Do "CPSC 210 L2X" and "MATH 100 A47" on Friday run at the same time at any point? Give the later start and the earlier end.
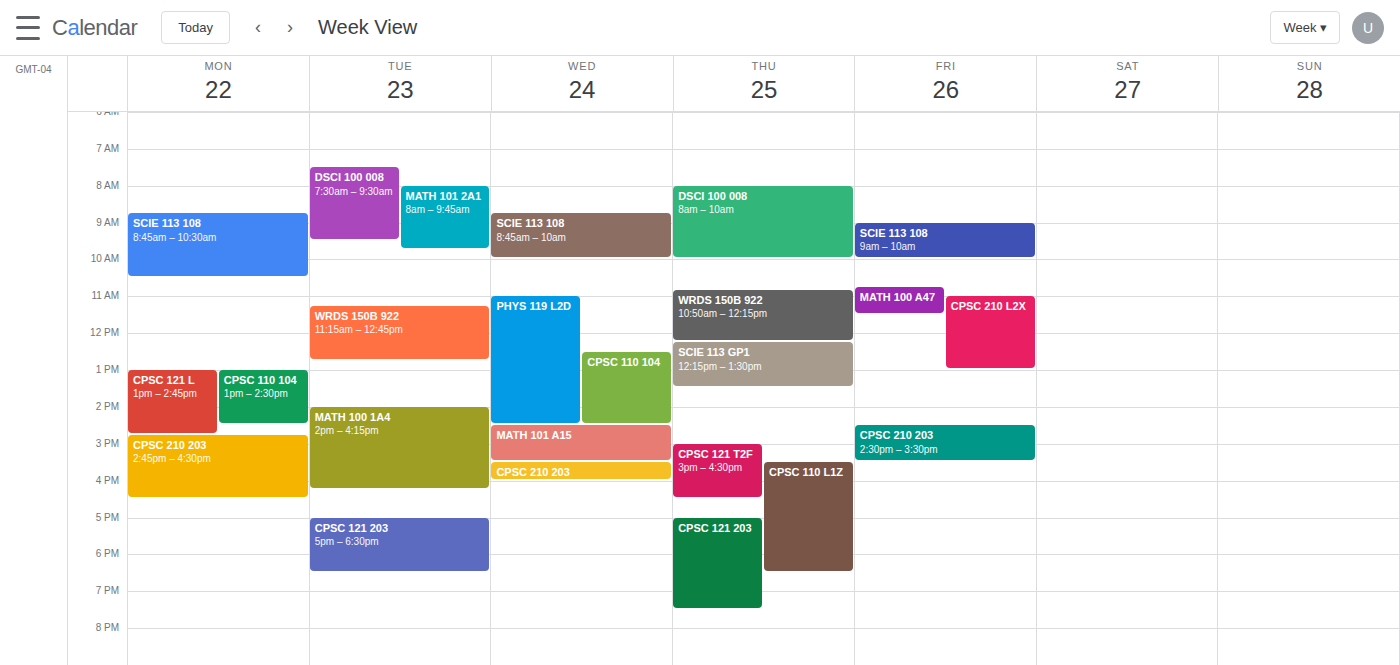
"CPSC 210 L2X" starts at 11:00 AM, before "MATH 100 A47" ends at 11:30 AM -- they overlap.